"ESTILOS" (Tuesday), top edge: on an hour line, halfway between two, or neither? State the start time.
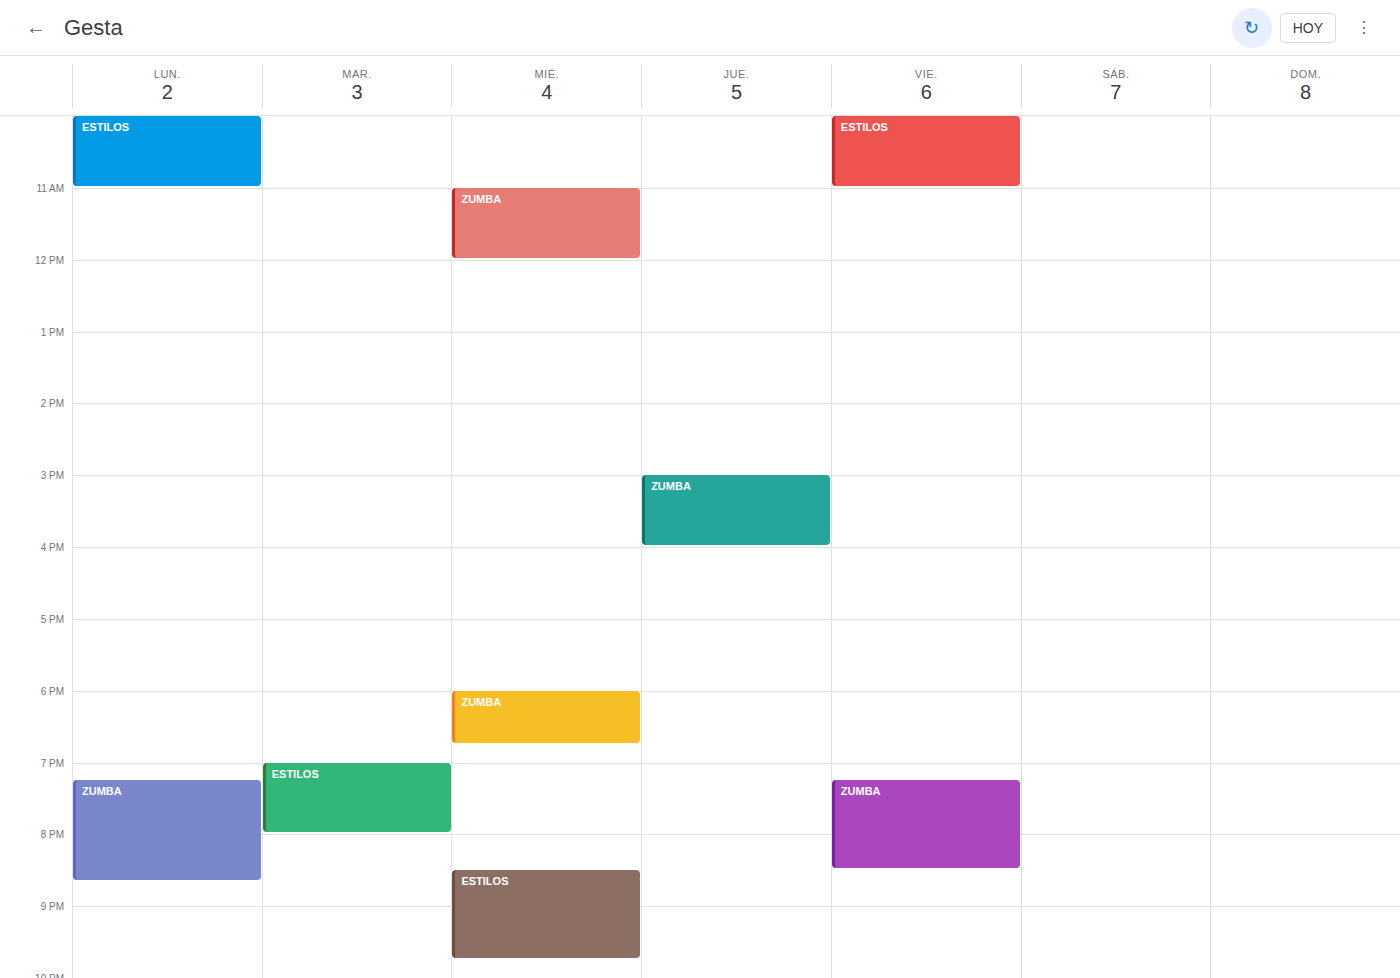
7:00 PM -- exactly on the 7 PM line.